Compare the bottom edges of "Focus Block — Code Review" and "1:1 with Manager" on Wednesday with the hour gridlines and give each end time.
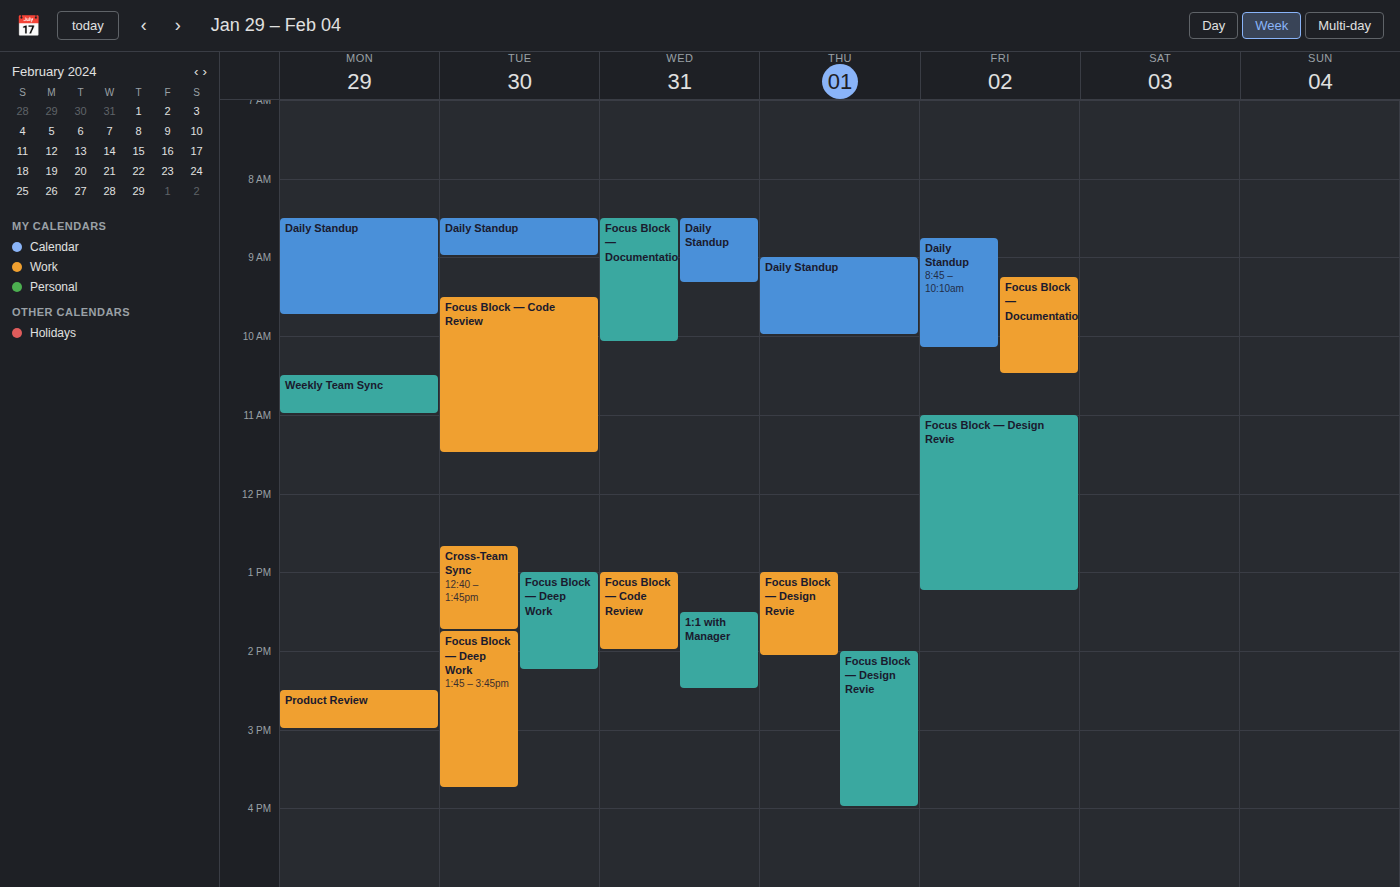
"Focus Block — Code Review": 2:00 PM, exactly on the 2 PM line. "1:1 with Manager": 2:30 PM, halfway between the 2 PM and 3 PM lines.